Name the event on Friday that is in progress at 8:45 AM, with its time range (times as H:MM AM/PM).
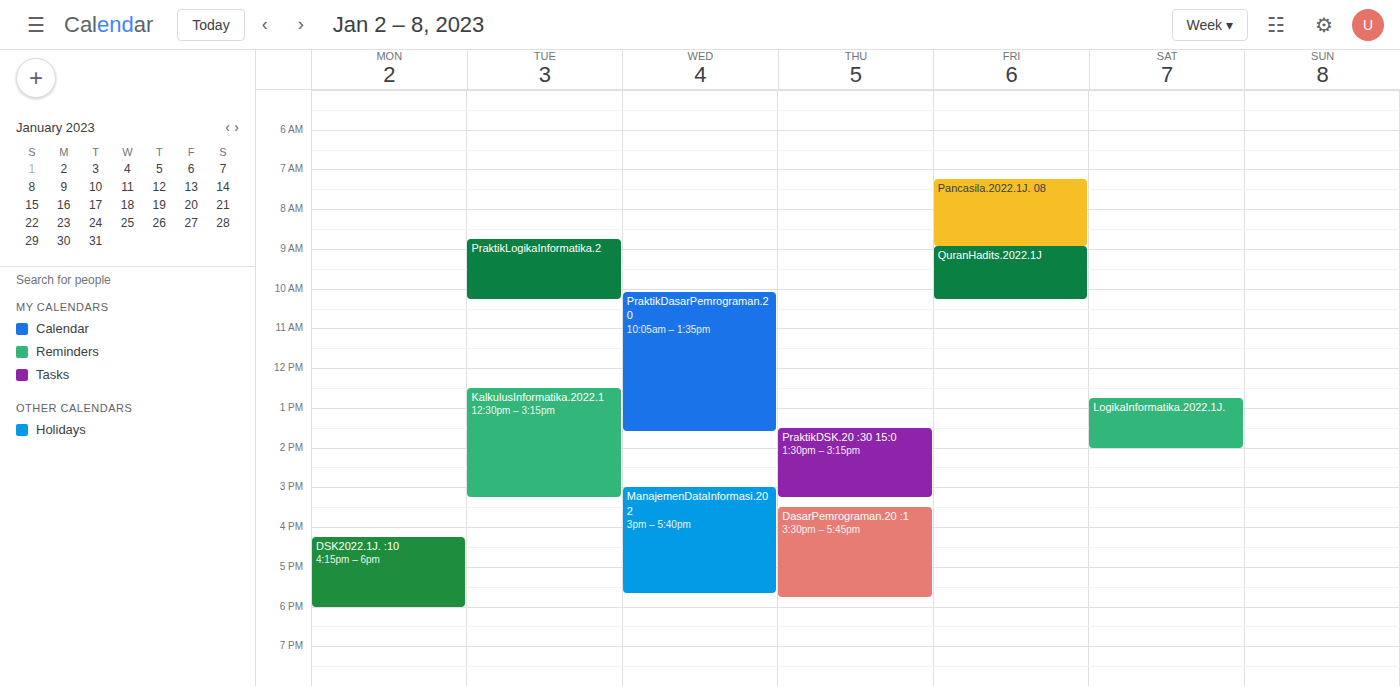
"Pancasila.2022.1J. 08", 7:15 AM to 8:55 AM